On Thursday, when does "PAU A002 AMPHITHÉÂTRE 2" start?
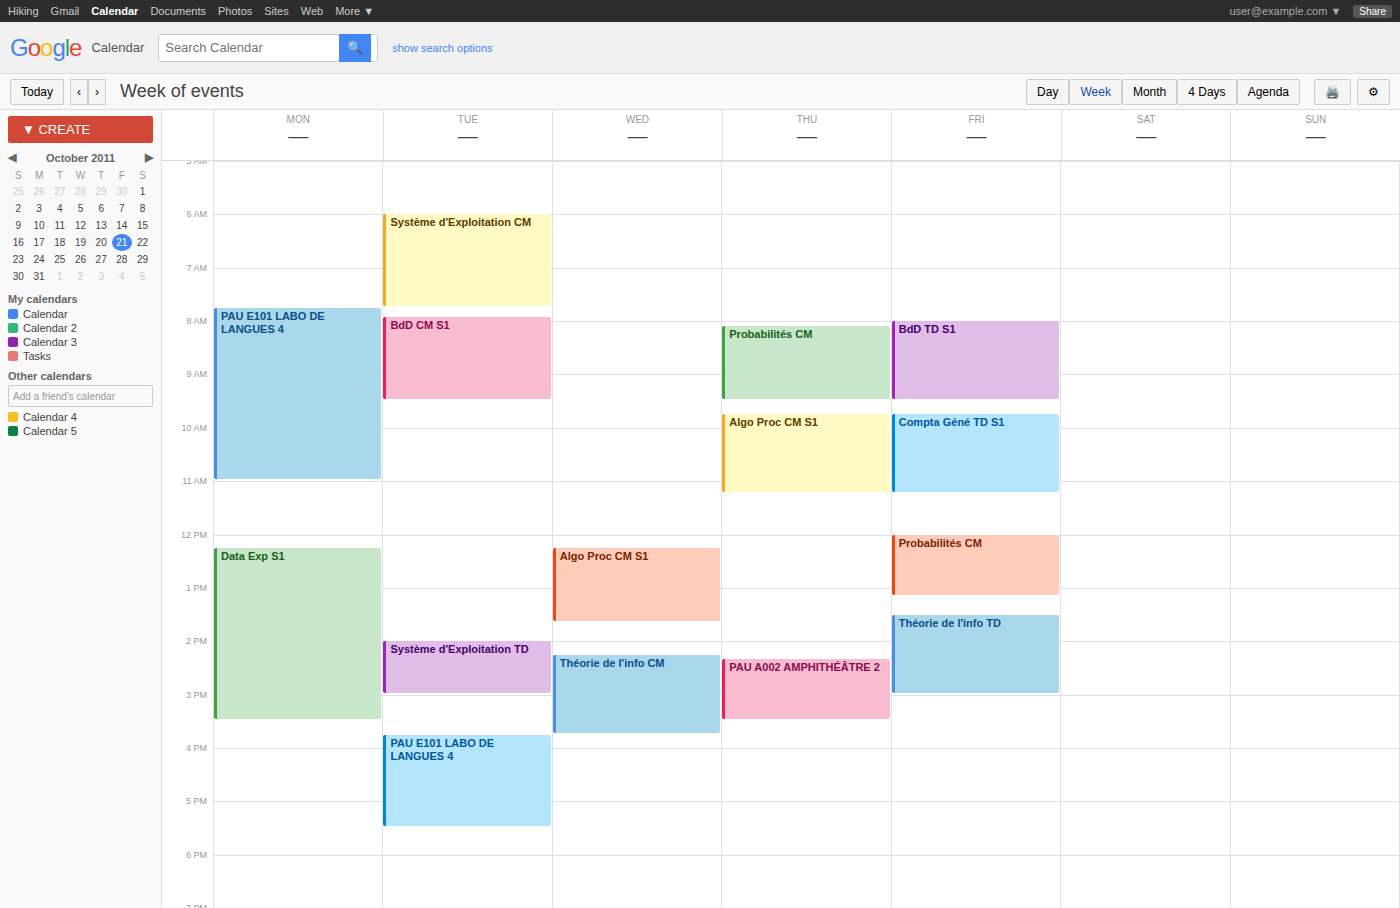
2:20 PM